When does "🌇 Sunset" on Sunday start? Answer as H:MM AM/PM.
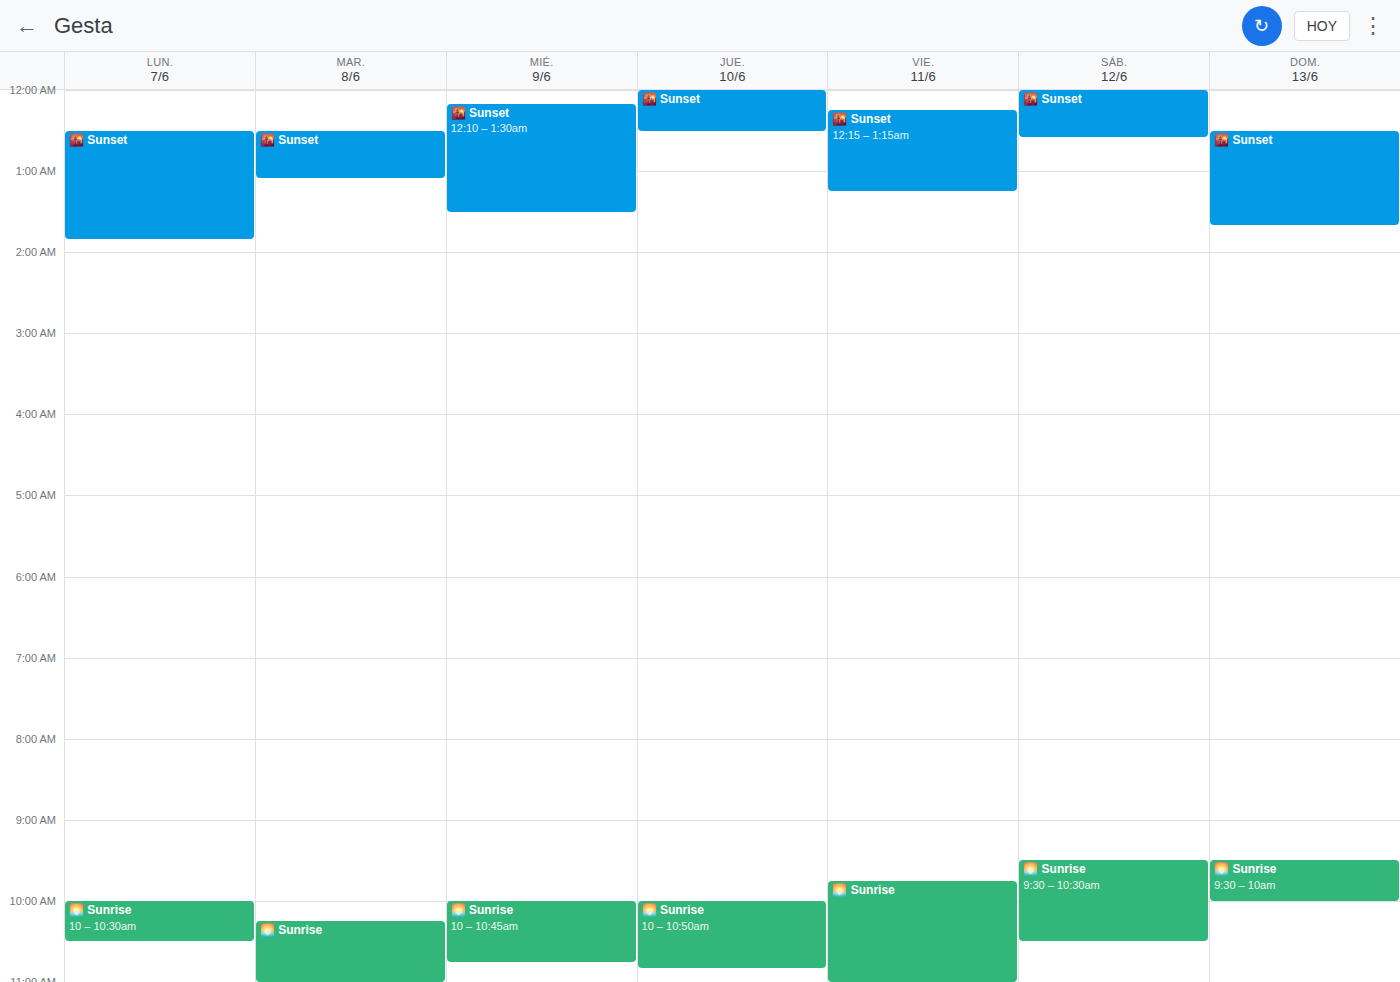
12:30 AM